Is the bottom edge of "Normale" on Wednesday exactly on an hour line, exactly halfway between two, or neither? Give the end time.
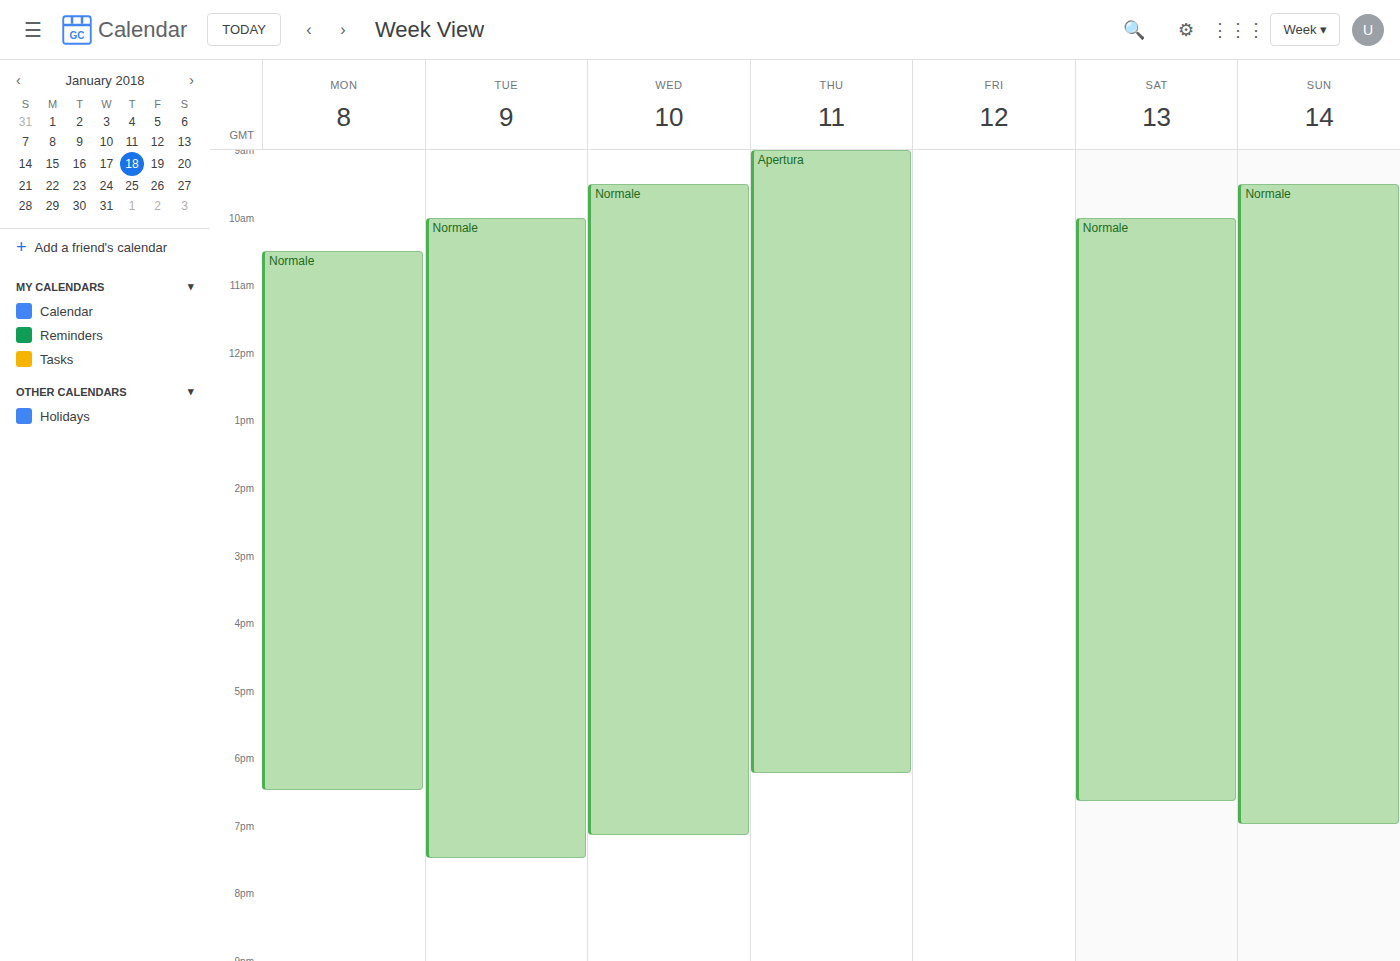
7:10 PM -- neither: 10 minutes below the 7 PM line and 50 minutes above the 8 PM line.